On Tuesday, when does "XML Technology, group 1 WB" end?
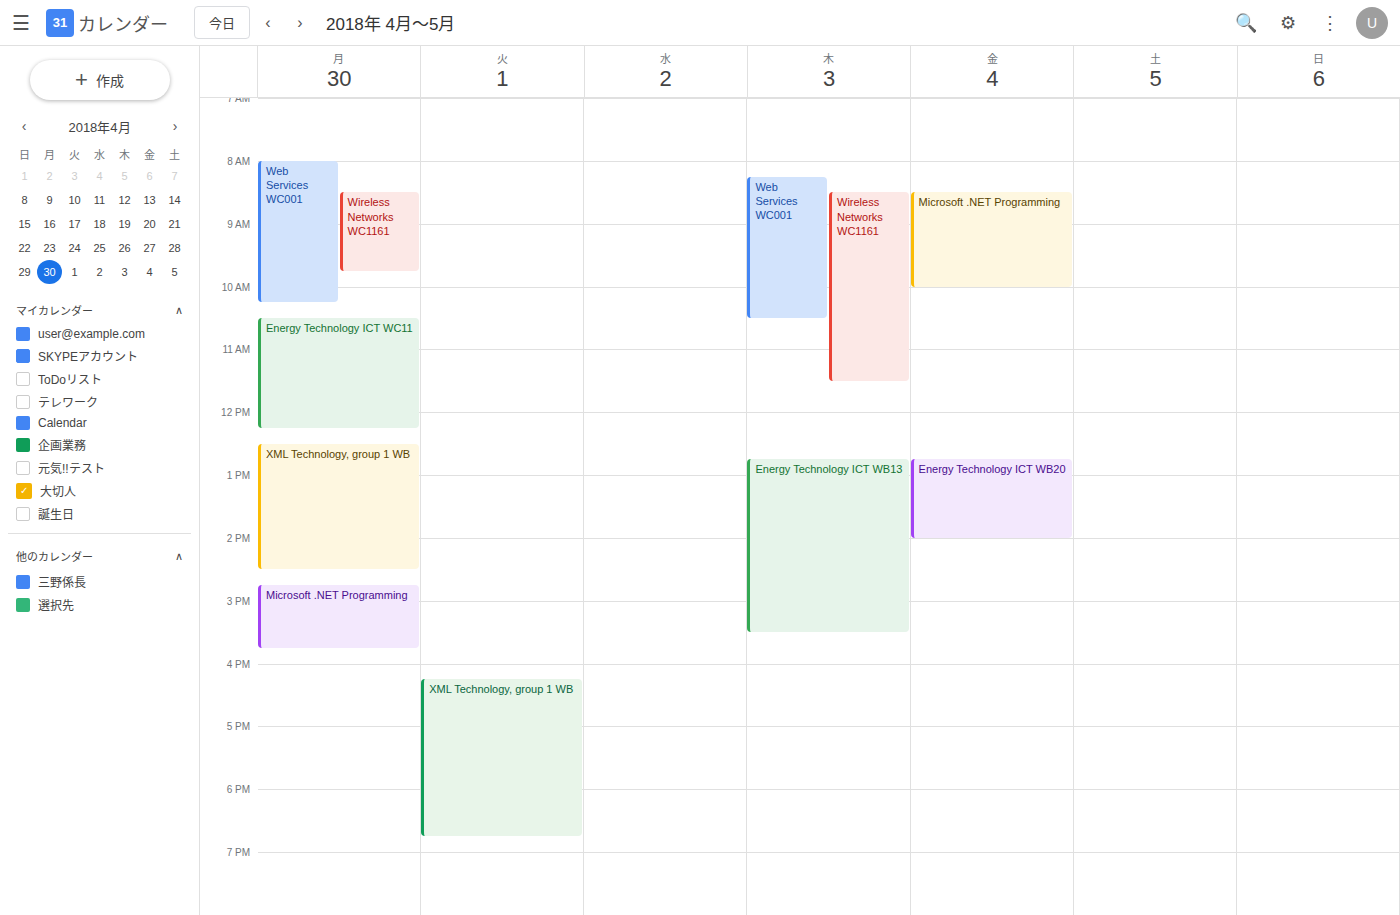
6:45 PM